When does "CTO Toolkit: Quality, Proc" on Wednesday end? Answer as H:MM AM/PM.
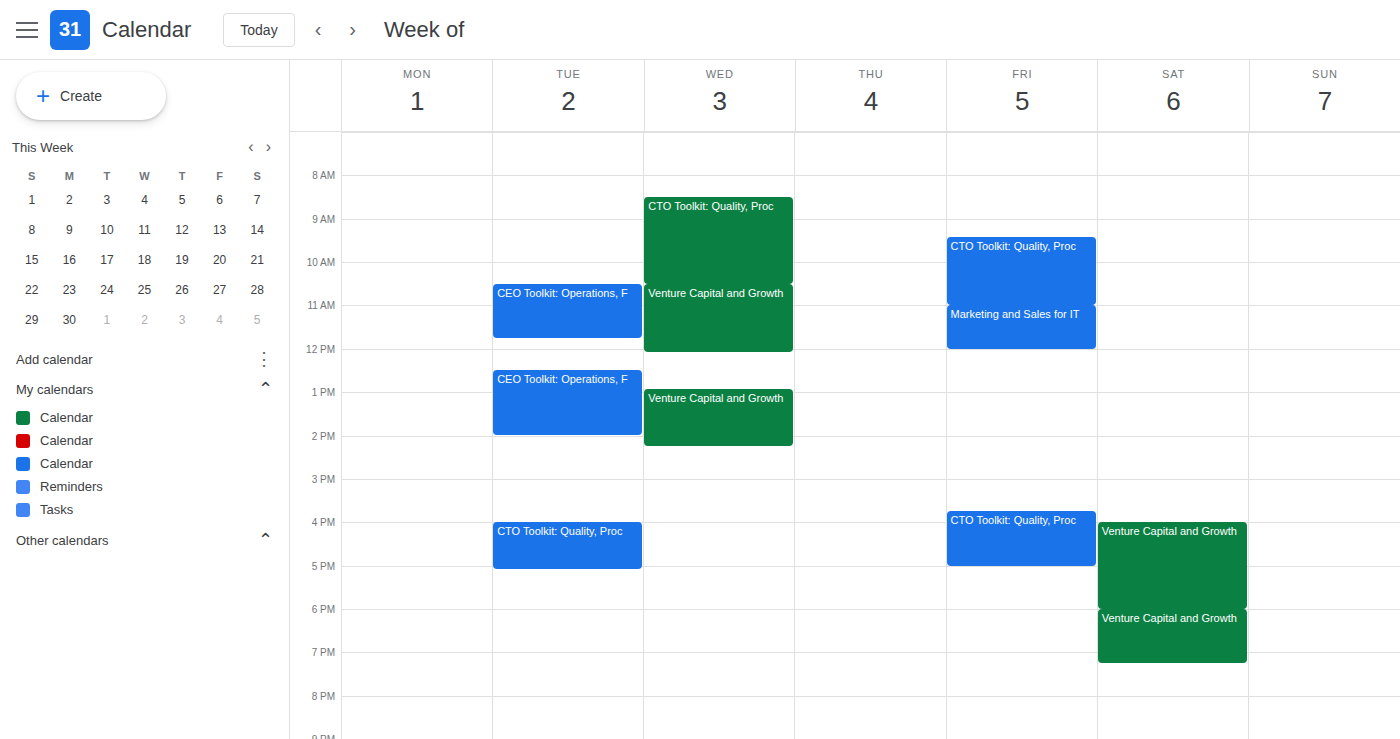
10:30 AM